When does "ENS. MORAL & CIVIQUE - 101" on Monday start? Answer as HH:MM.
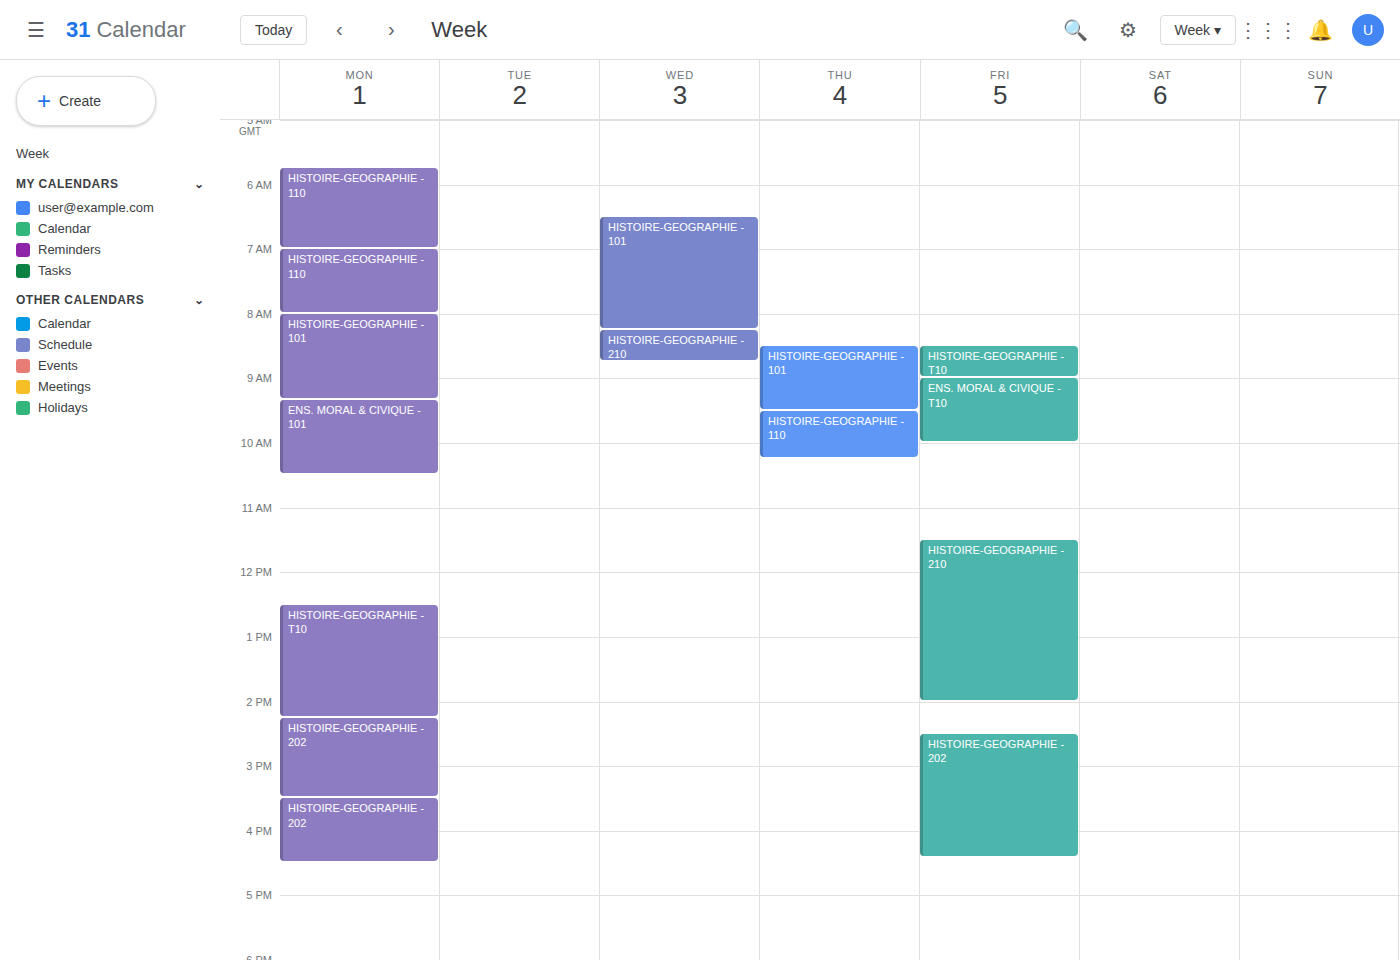
09:20